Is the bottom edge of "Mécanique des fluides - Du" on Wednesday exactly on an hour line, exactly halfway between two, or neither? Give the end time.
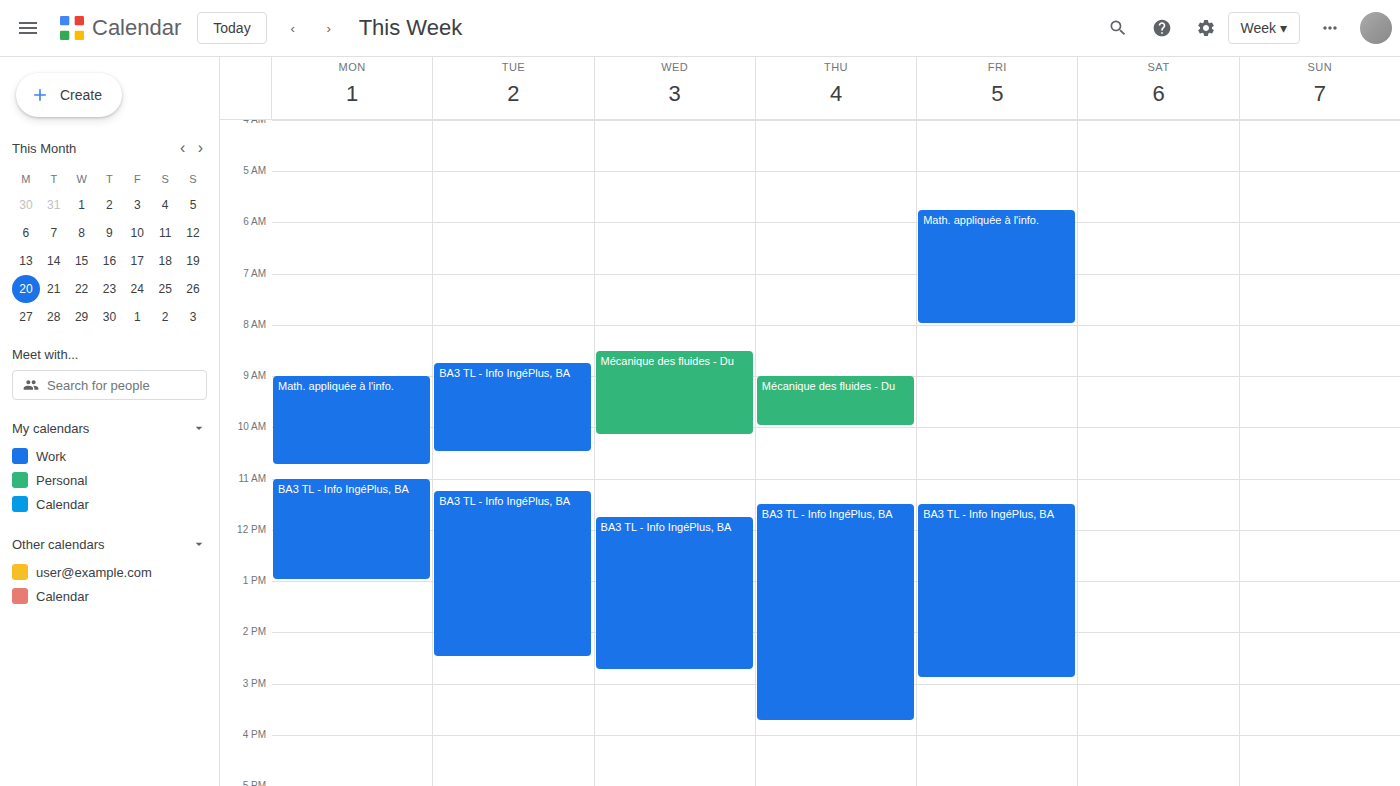
10:10 AM -- neither: 10 minutes below the 10 AM line and 50 minutes above the 11 AM line.